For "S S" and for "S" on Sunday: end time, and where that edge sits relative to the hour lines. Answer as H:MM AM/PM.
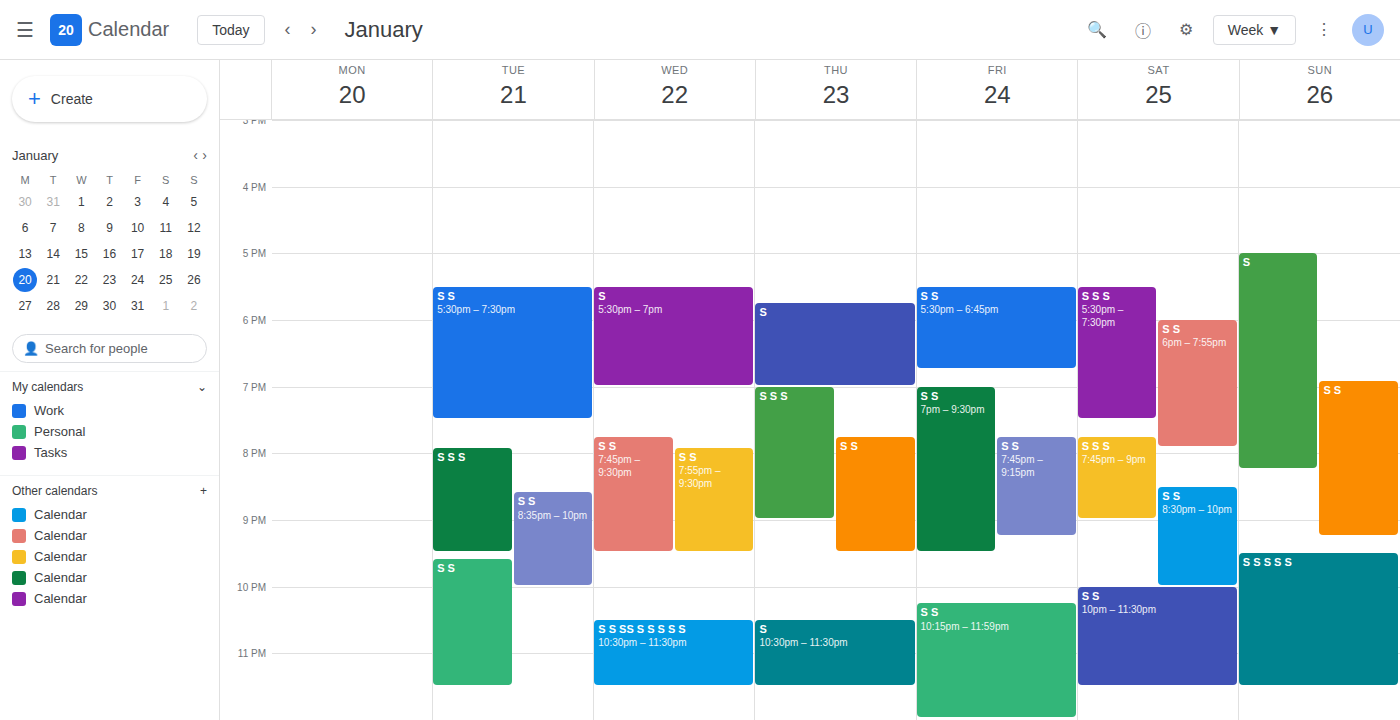
"S S": 9:15 PM, neither: a quarter of the way from the 9 PM line to the 10 PM line. "S": 8:15 PM, neither: a quarter of the way from the 8 PM line to the 9 PM line.